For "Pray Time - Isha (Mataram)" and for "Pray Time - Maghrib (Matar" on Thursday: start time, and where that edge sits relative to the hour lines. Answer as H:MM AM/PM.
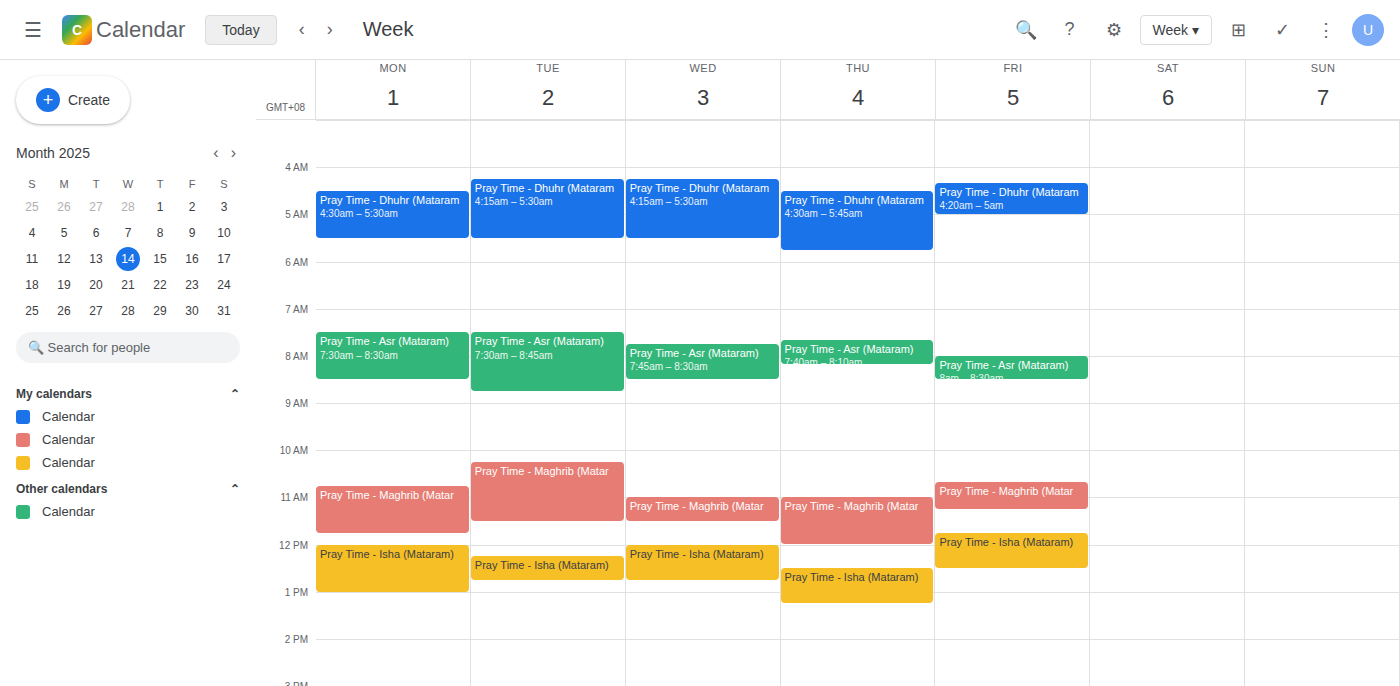
"Pray Time - Isha (Mataram)": 12:30 PM, halfway between the 12 PM and 1 PM lines. "Pray Time - Maghrib (Matar": 11:00 AM, exactly on the 11 AM line.